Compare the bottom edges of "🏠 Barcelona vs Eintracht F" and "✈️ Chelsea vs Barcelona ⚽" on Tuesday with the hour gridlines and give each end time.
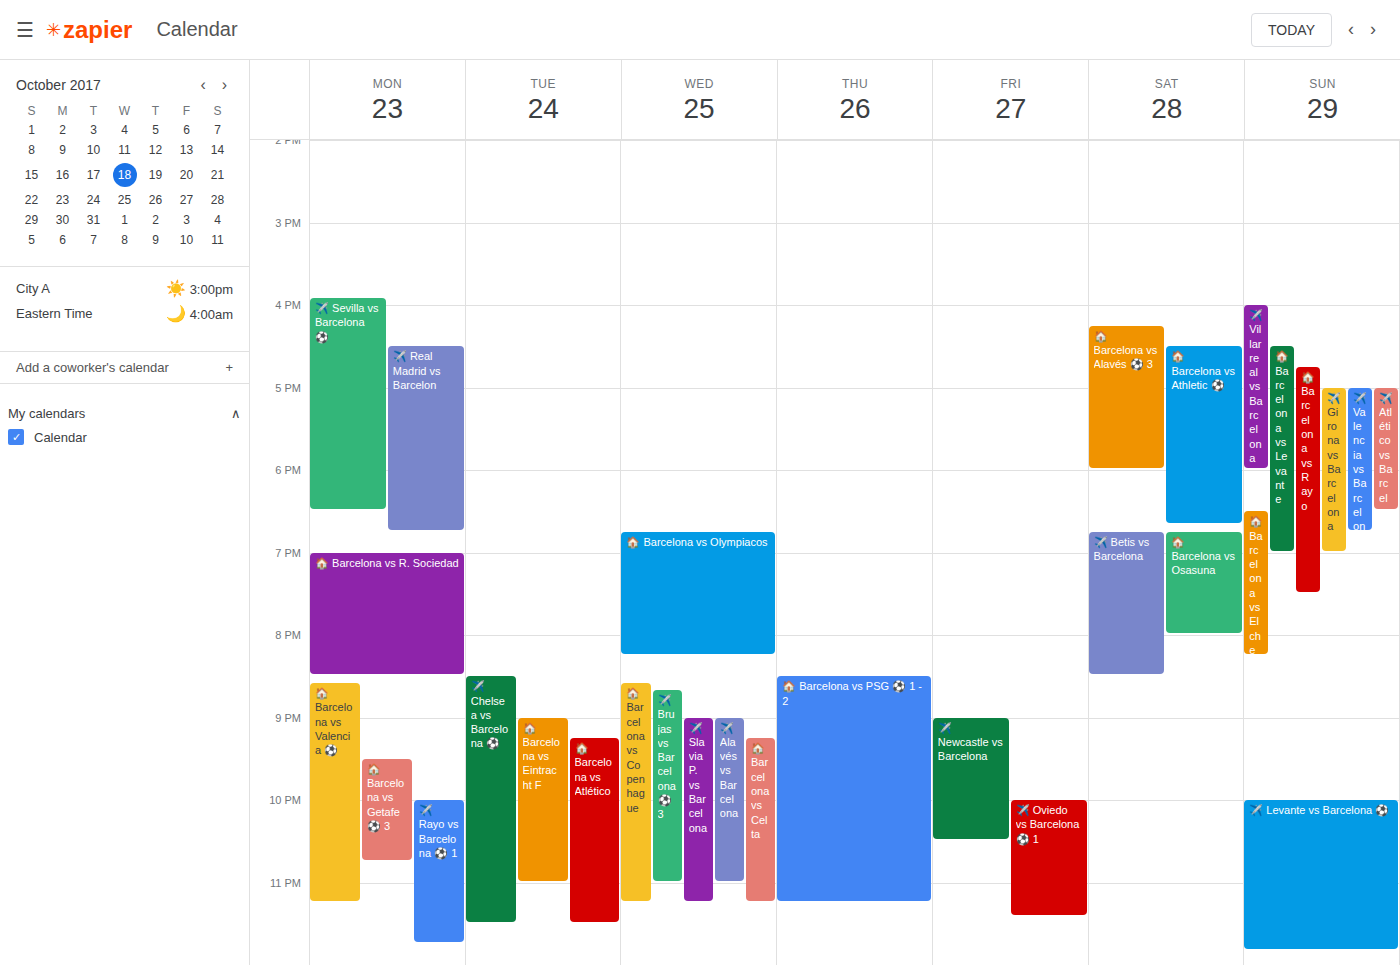
"🏠 Barcelona vs Eintracht F": 11:00 PM, exactly on the 11 PM line. "✈️ Chelsea vs Barcelona ⚽": 11:30 PM, halfway between the 11 PM and 12 AM lines.